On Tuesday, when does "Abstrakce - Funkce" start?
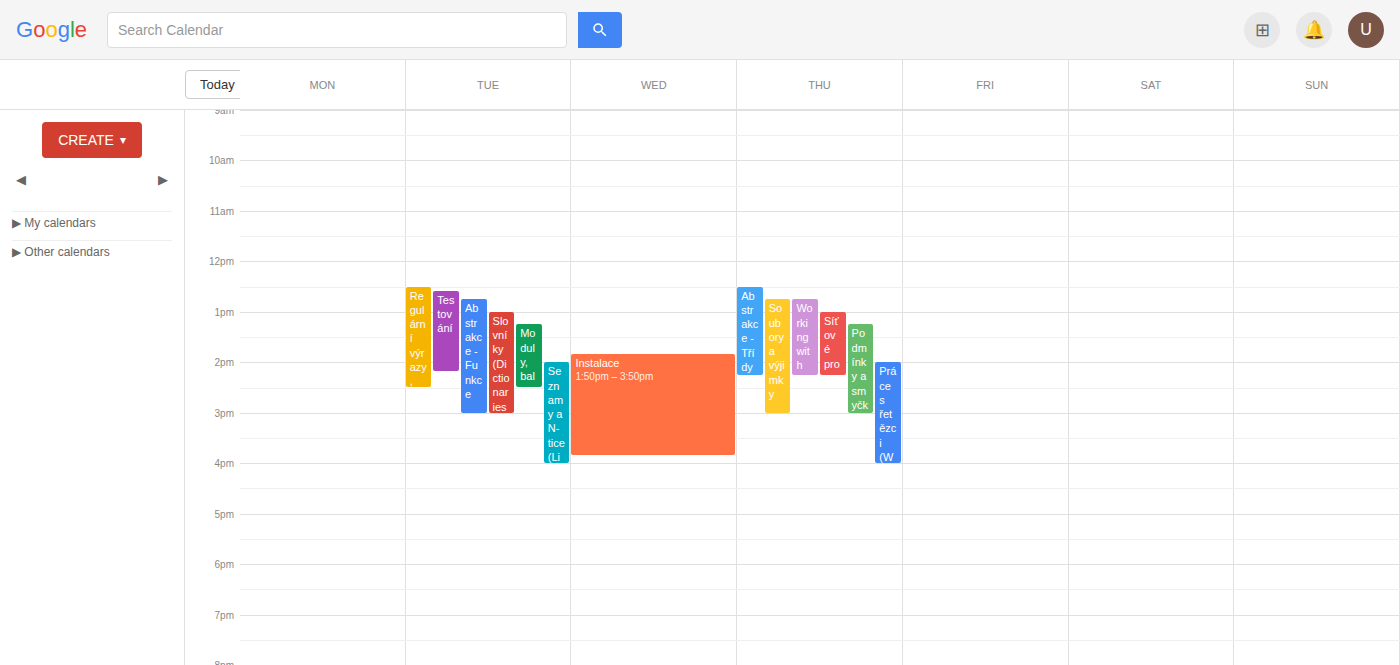
12:45 PM